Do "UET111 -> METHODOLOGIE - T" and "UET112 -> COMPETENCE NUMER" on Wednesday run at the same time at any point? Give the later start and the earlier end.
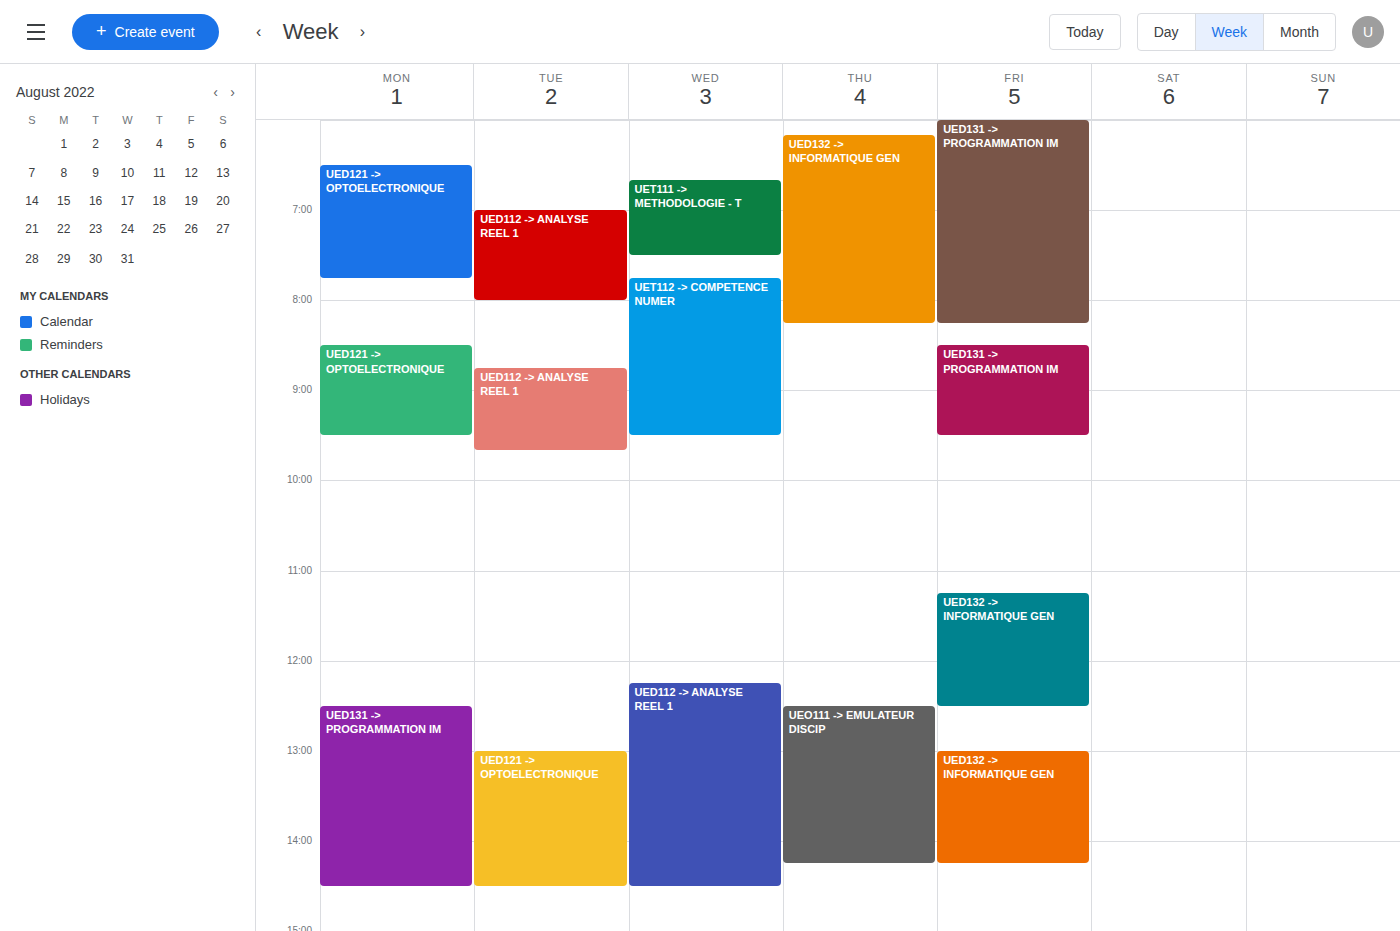
"UET111 -> METHODOLOGIE - T" ends at 7:30 AM and "UET112 -> COMPETENCE NUMER" starts at 7:45 AM -- no overlap.